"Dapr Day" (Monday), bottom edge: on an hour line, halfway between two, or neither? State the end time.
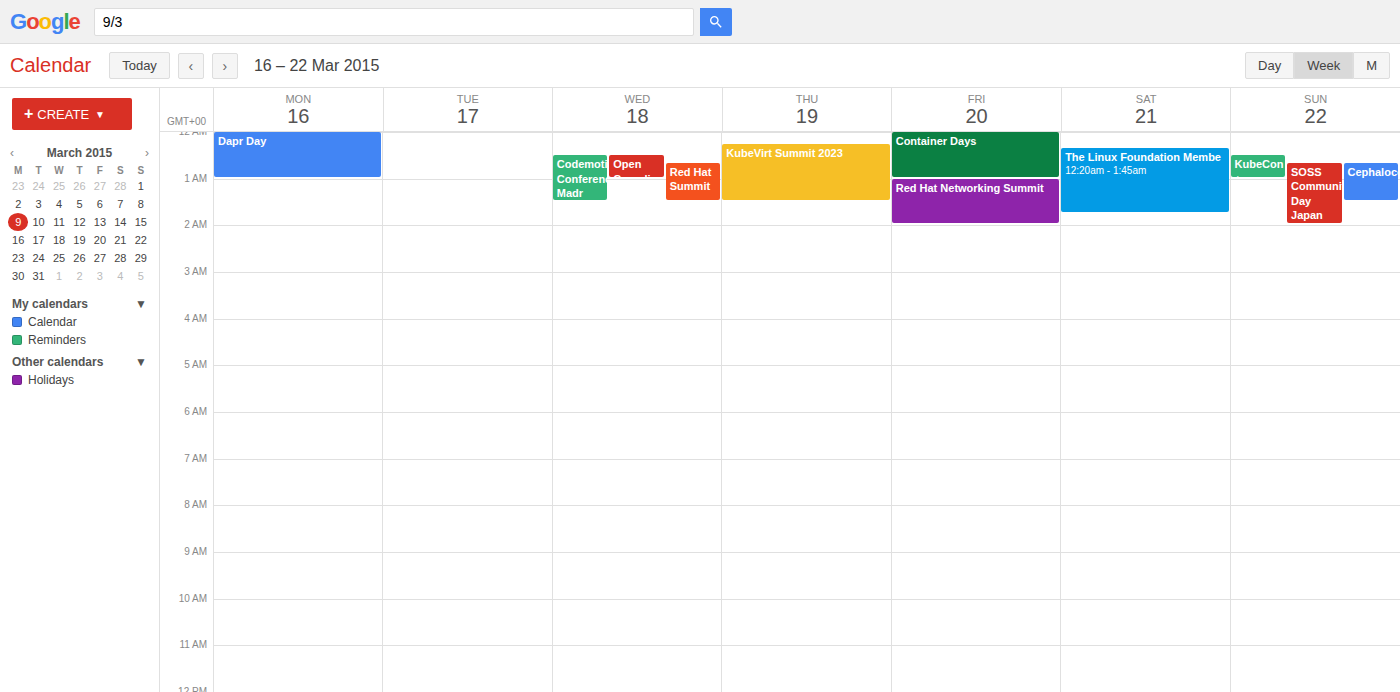
1:00 AM -- exactly on the 1 AM line.